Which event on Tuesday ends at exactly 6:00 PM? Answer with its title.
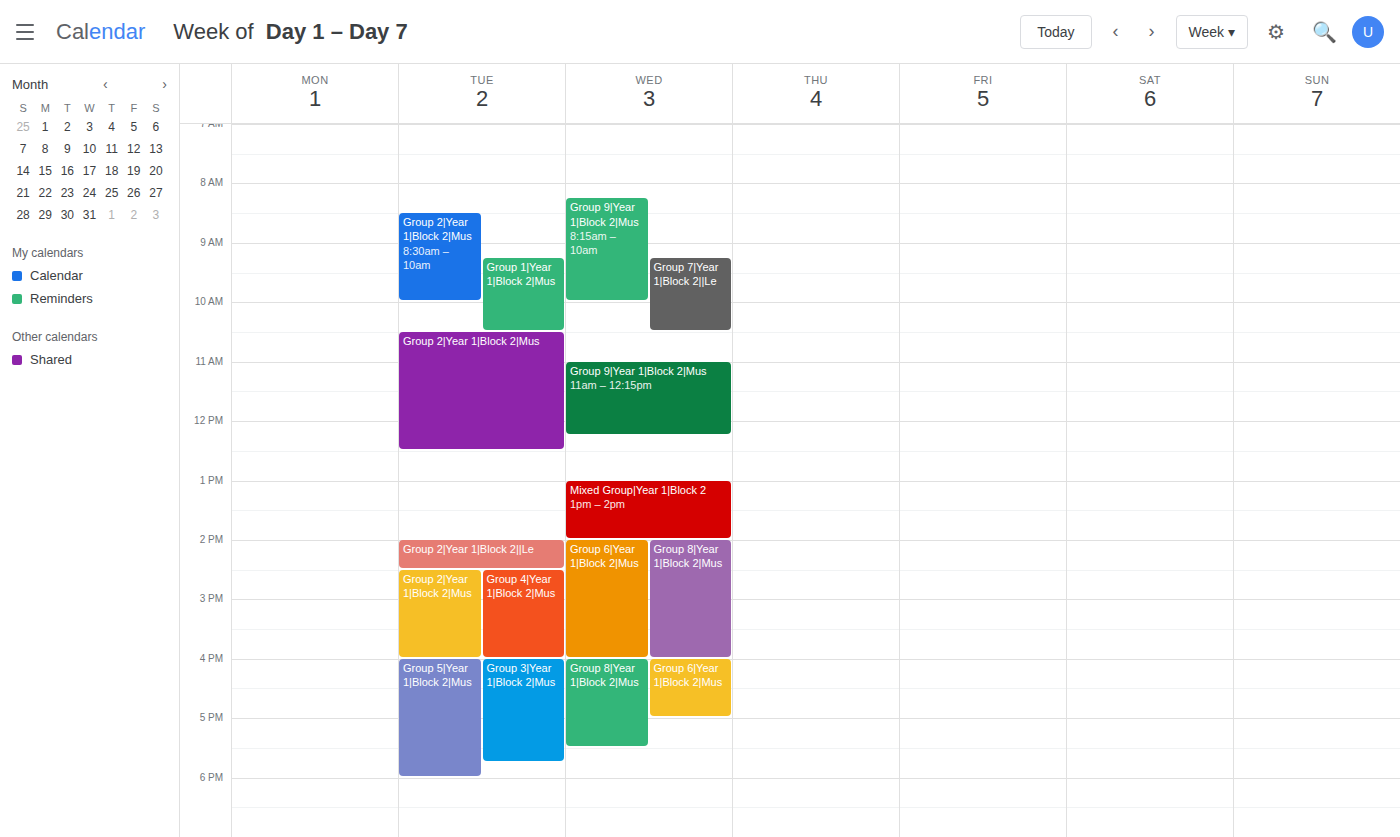
"Group 5|Year 1|Block 2|Mus"